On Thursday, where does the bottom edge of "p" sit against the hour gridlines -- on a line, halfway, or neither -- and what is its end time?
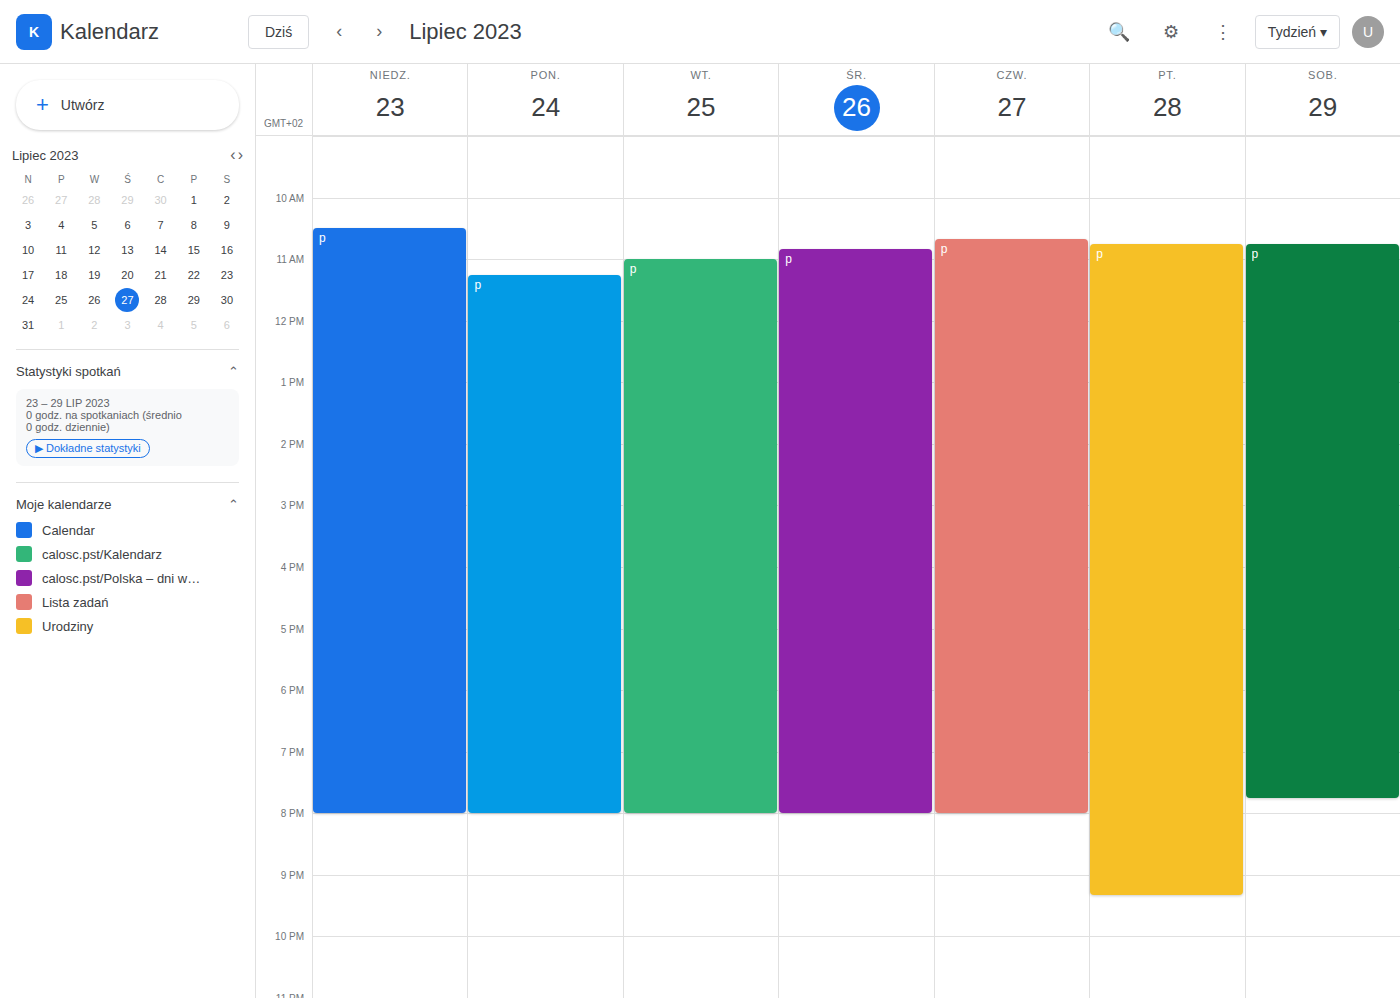
8:00 PM -- exactly on the 8 PM line.